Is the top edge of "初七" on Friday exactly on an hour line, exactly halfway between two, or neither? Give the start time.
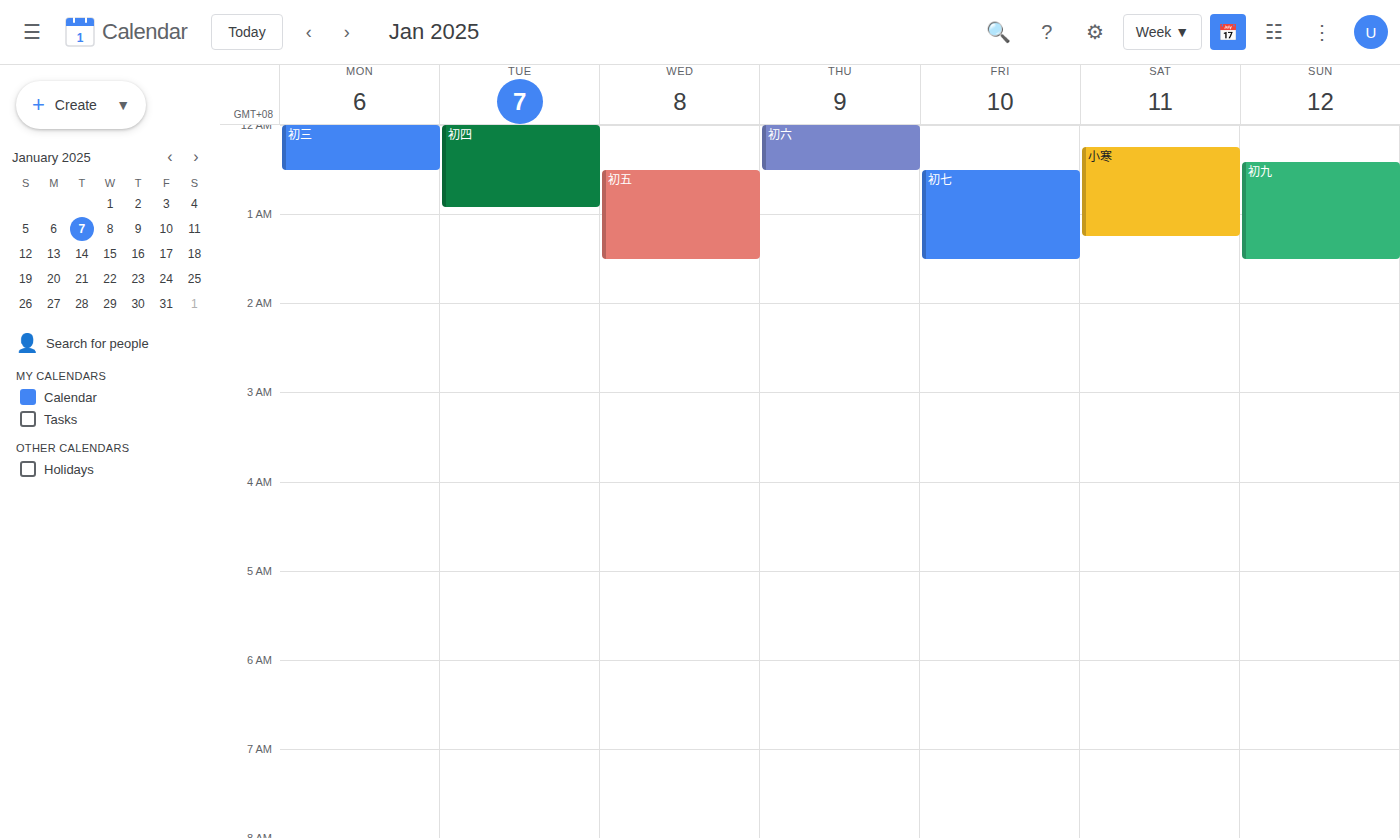
12:30 AM -- halfway between the 12 AM and 1 AM lines.